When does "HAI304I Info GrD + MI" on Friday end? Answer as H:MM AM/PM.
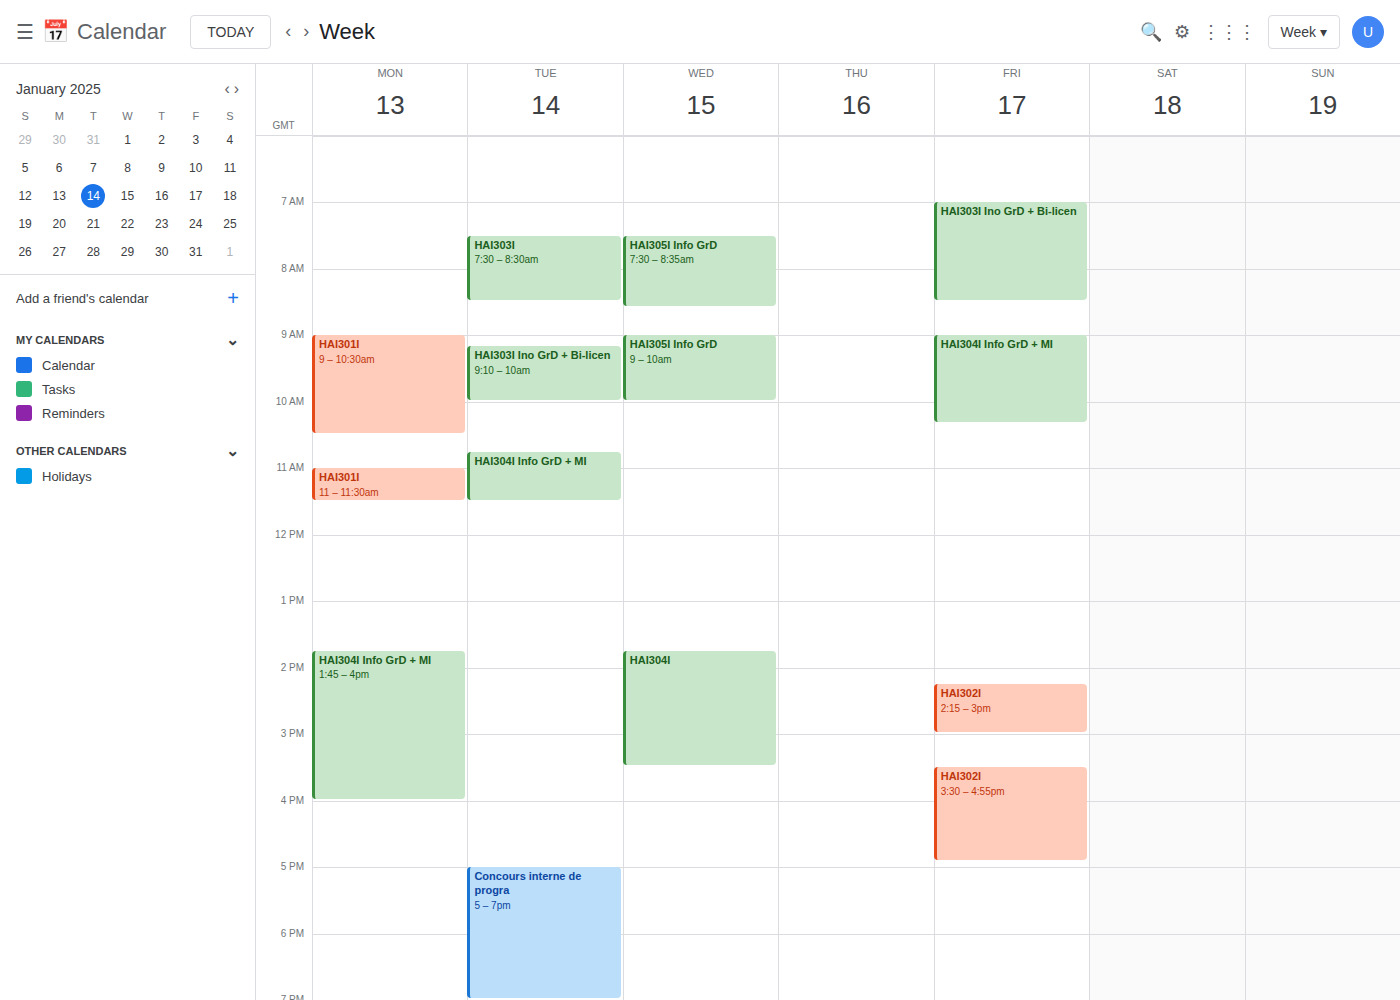
10:20 AM